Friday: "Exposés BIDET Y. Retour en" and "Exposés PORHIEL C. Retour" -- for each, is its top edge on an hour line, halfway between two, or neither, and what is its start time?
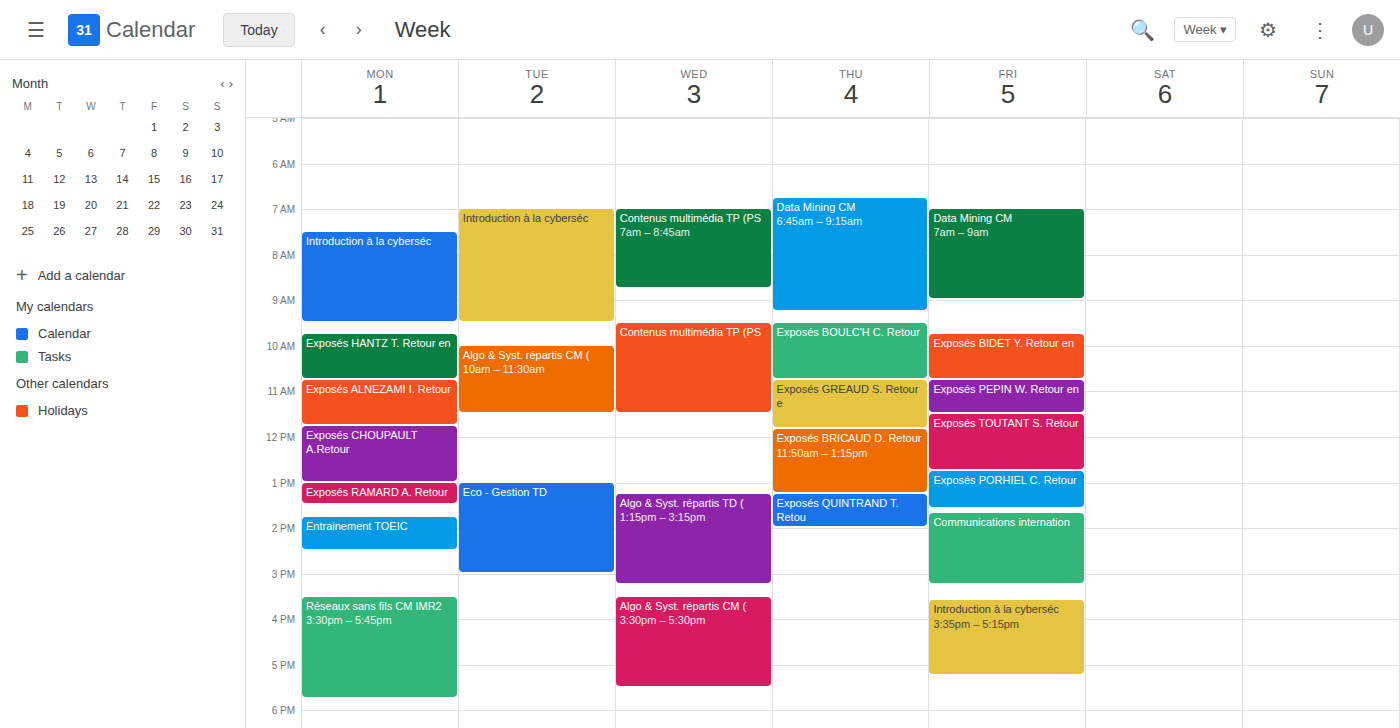
"Exposés BIDET Y. Retour en": 9:45 AM, neither: three quarters of the way from the 9 AM line to the 10 AM line. "Exposés PORHIEL C. Retour": 12:45 PM, neither: three quarters of the way from the 12 PM line to the 1 PM line.